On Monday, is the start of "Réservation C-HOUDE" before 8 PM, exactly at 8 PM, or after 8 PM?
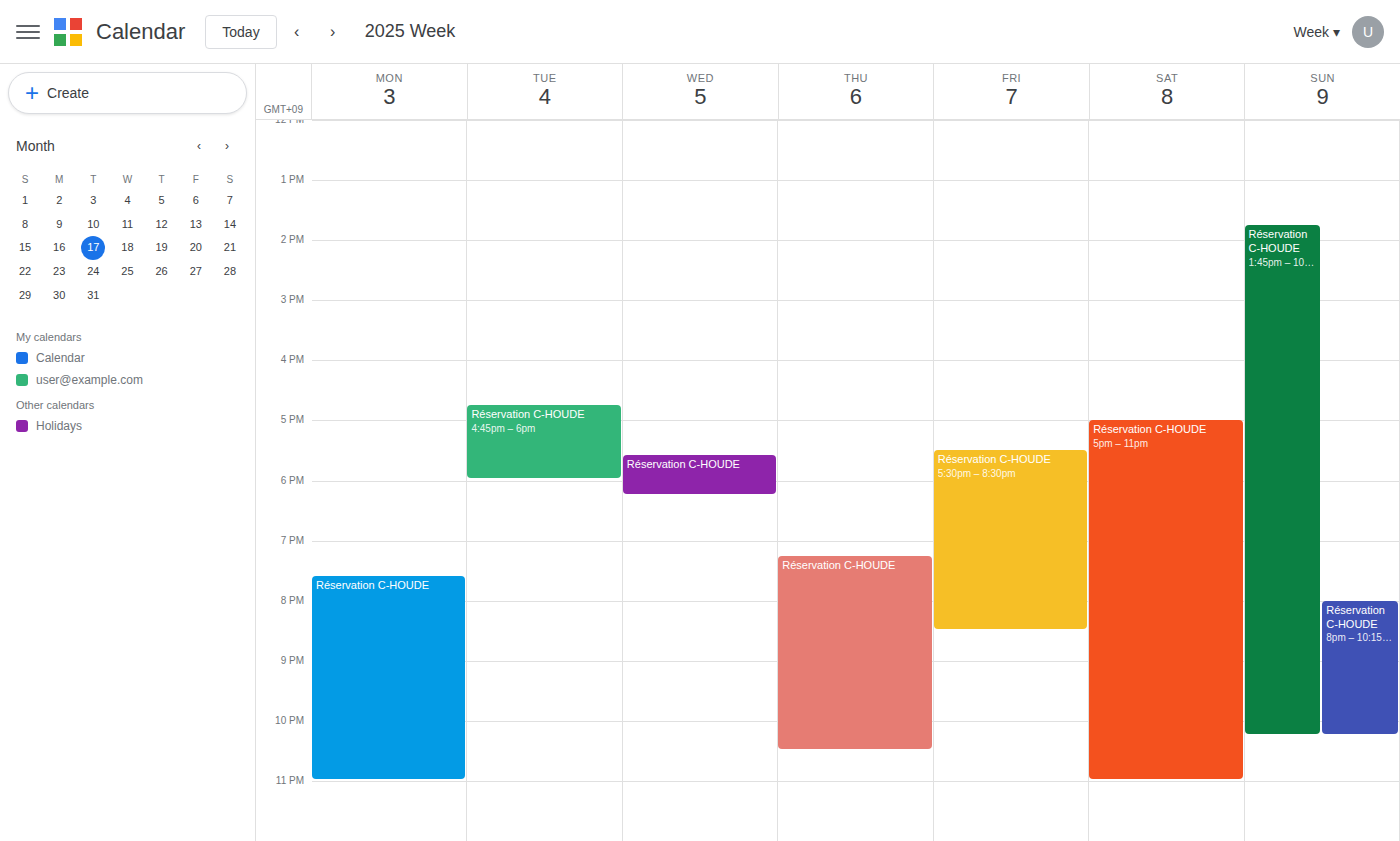
7:35 PM -- before 8 PM, 25 minutes above the 8 PM line.